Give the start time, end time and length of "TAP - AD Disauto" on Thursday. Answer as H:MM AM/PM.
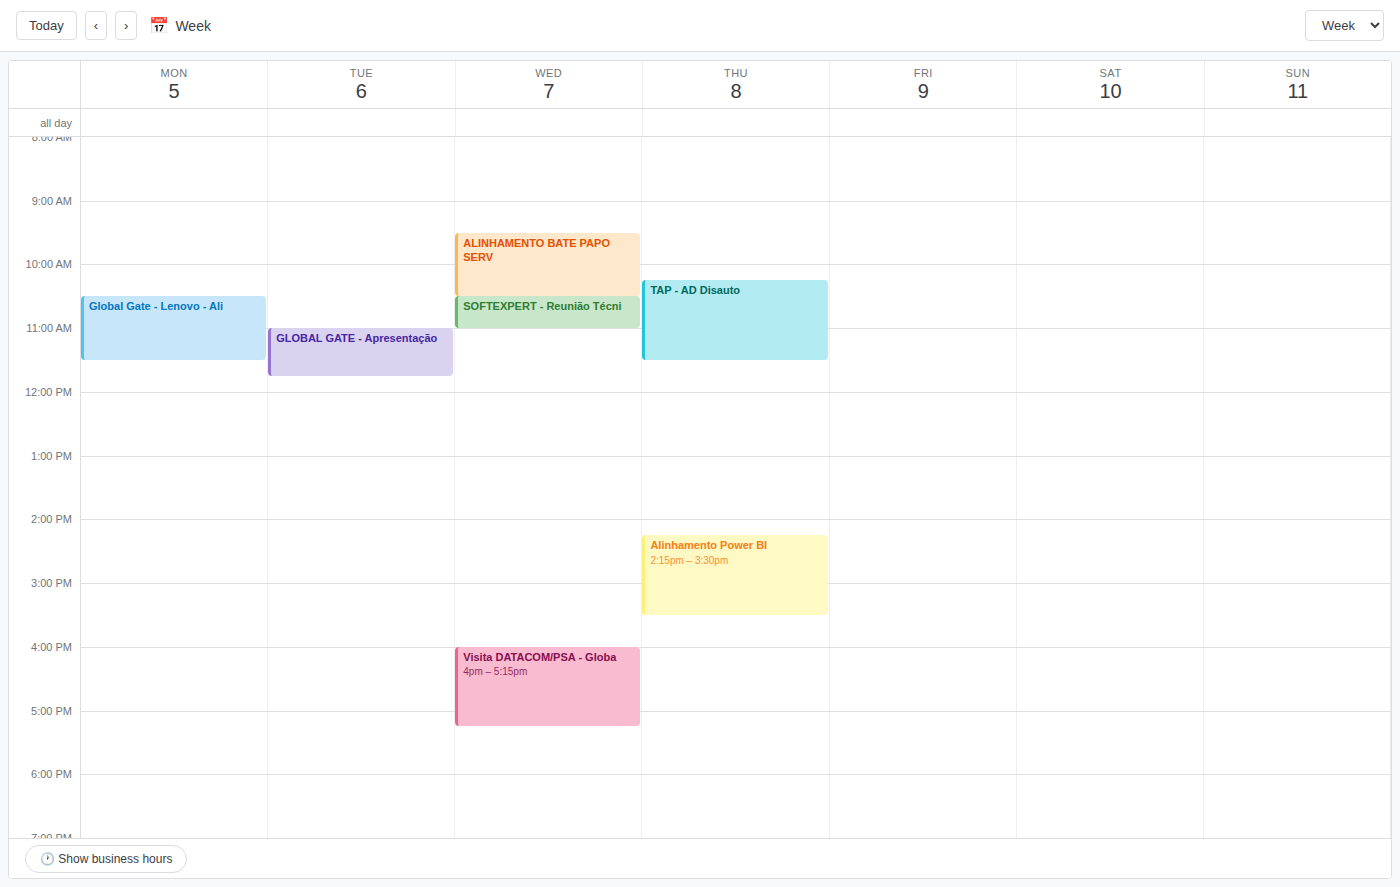
10:15 AM to 11:30 AM, 1 hour 15 minutes